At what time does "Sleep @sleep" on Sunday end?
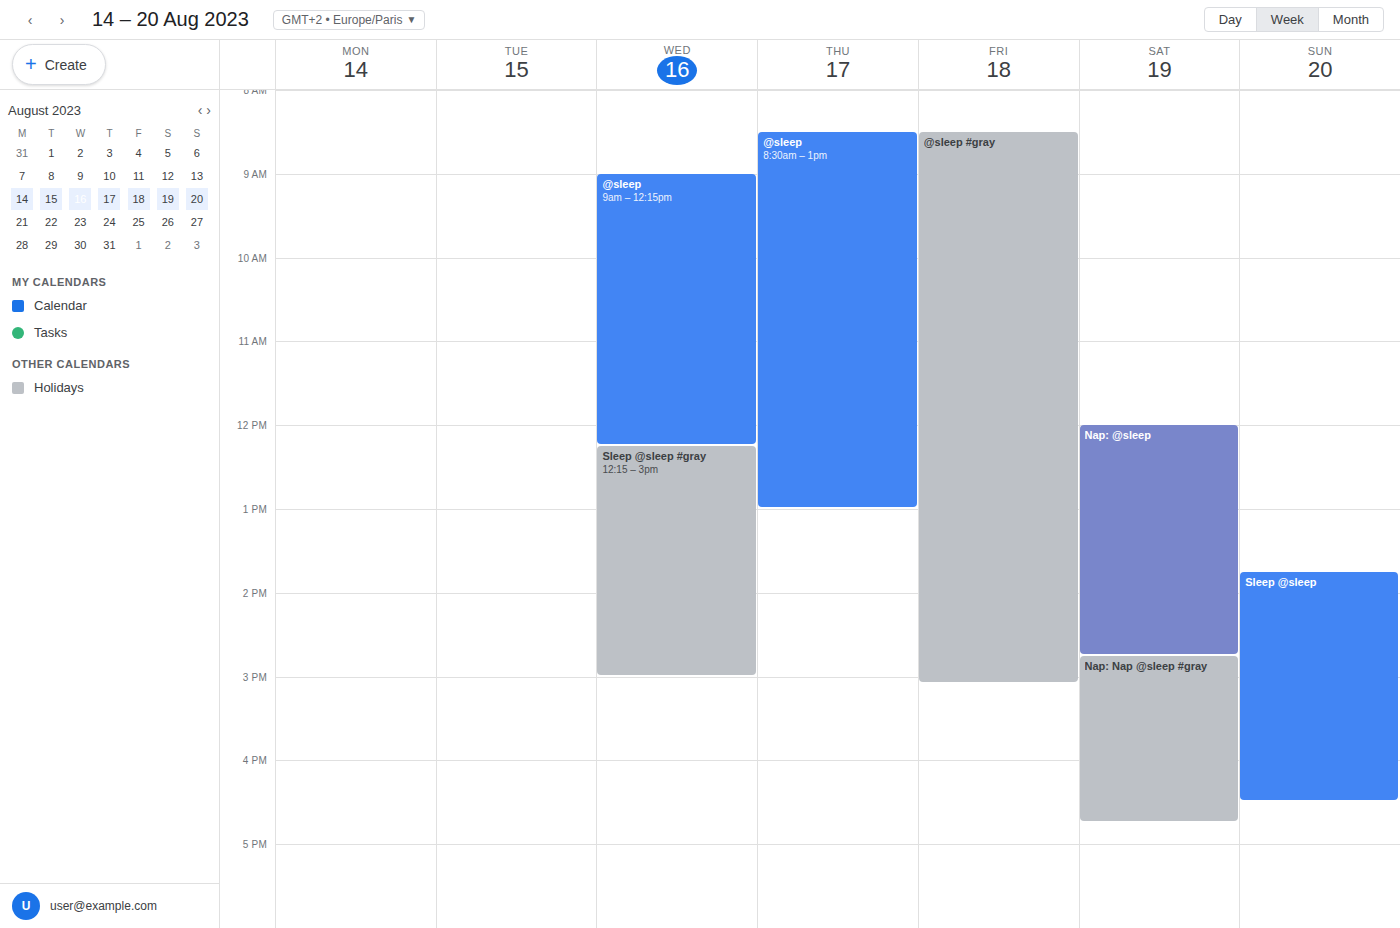
16:30